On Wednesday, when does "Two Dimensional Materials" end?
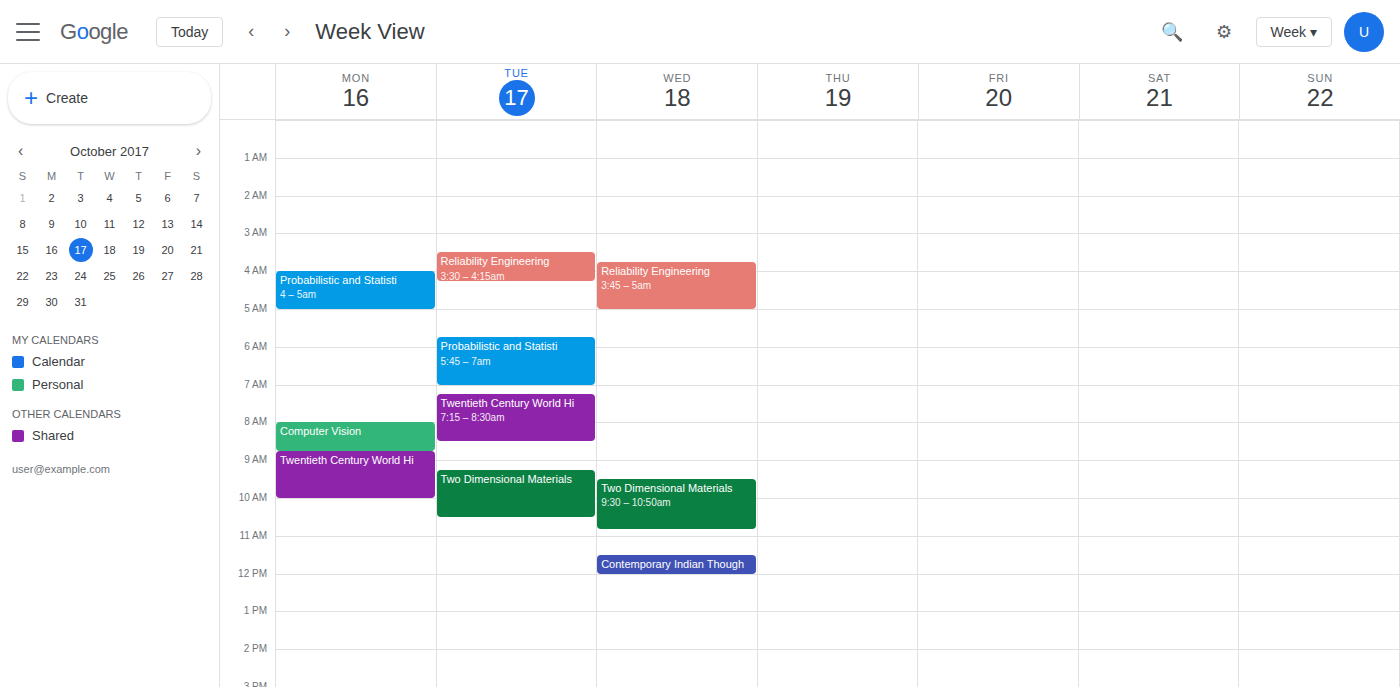
10:50